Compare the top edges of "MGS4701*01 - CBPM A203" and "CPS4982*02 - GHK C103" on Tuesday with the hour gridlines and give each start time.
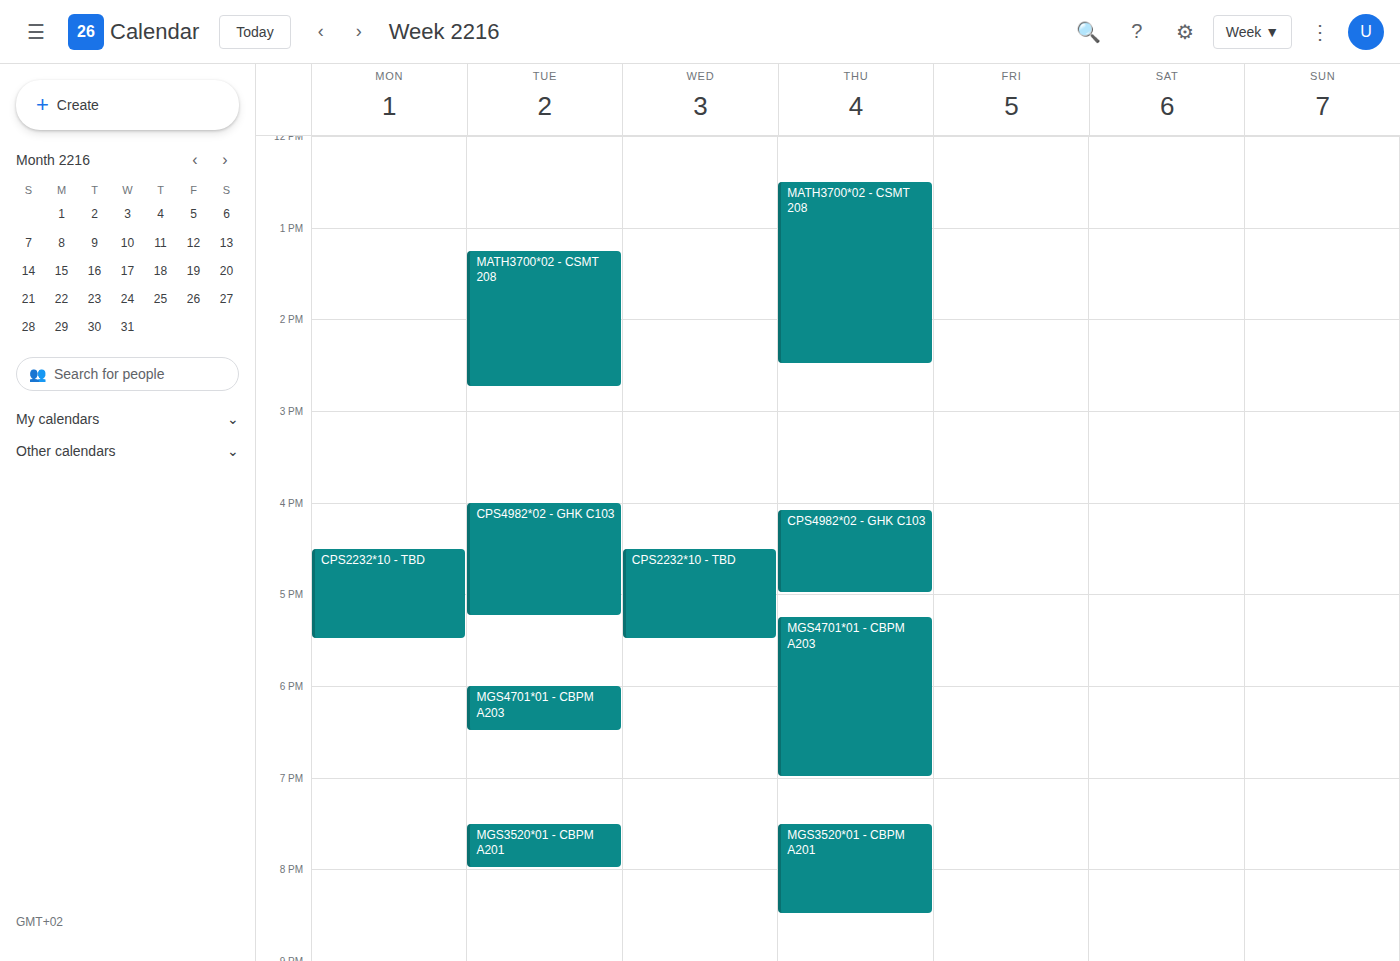
"MGS4701*01 - CBPM A203": 6:00 PM, exactly on the 6 PM line. "CPS4982*02 - GHK C103": 4:00 PM, exactly on the 4 PM line.